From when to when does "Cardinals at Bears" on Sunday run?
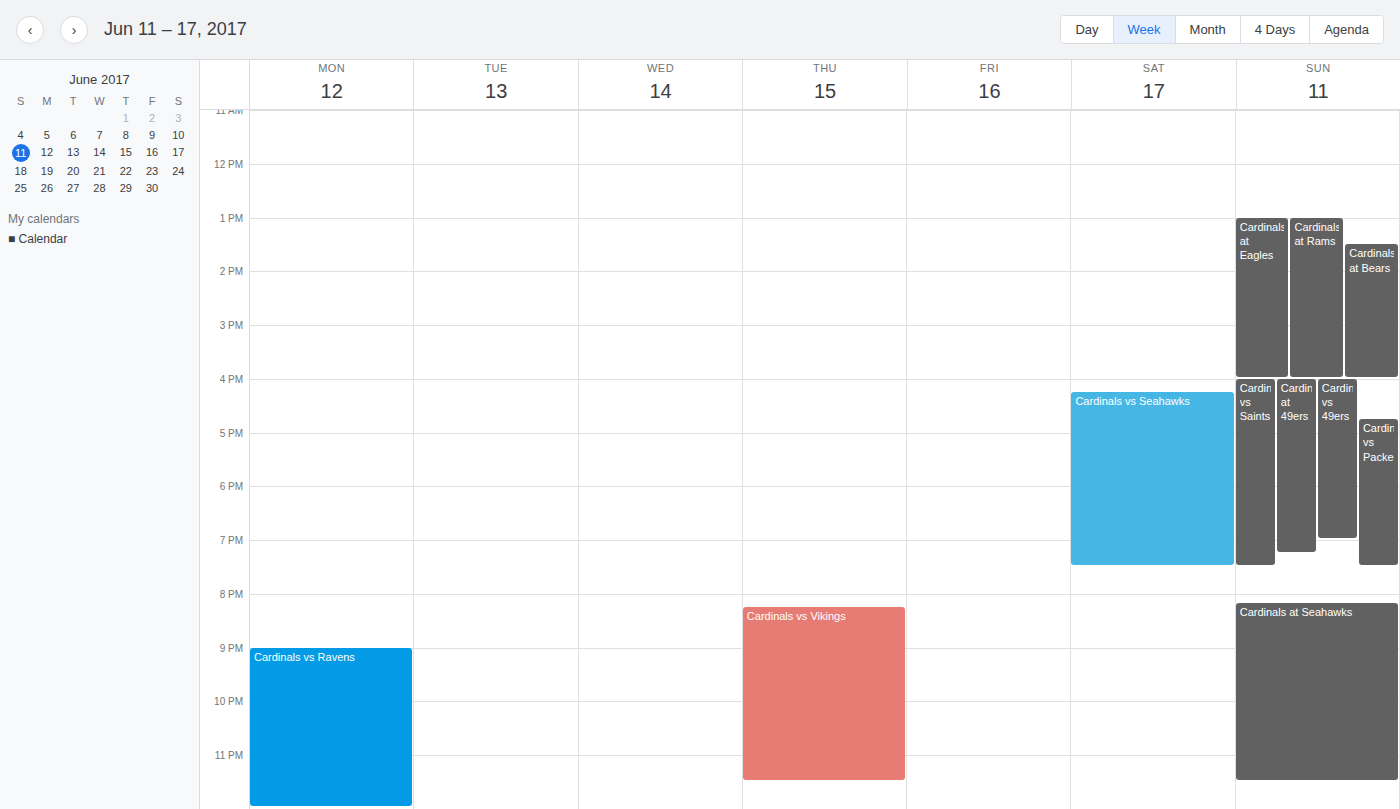
13:30 to 16:00